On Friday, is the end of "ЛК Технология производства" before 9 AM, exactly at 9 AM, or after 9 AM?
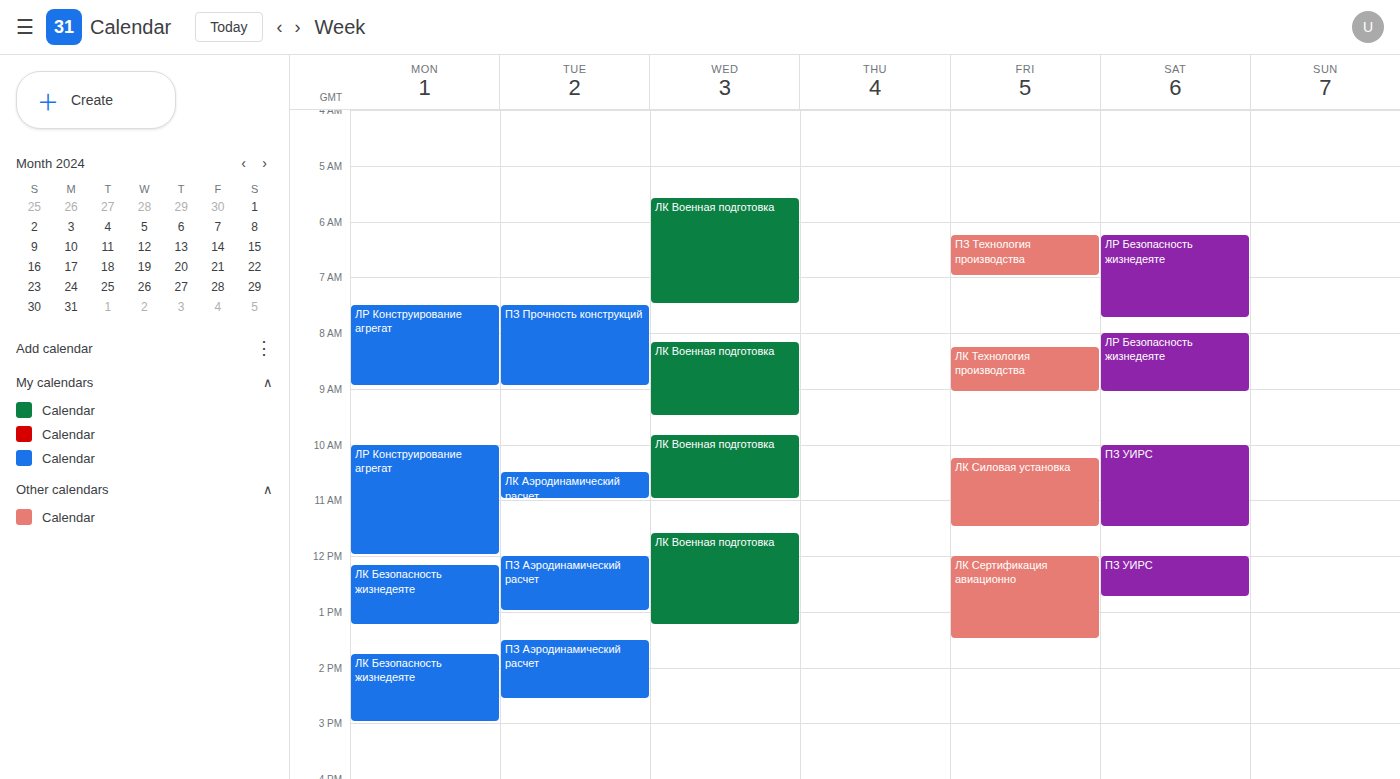
9:05 AM -- after 9 AM, 5 minutes below the 9 AM line.